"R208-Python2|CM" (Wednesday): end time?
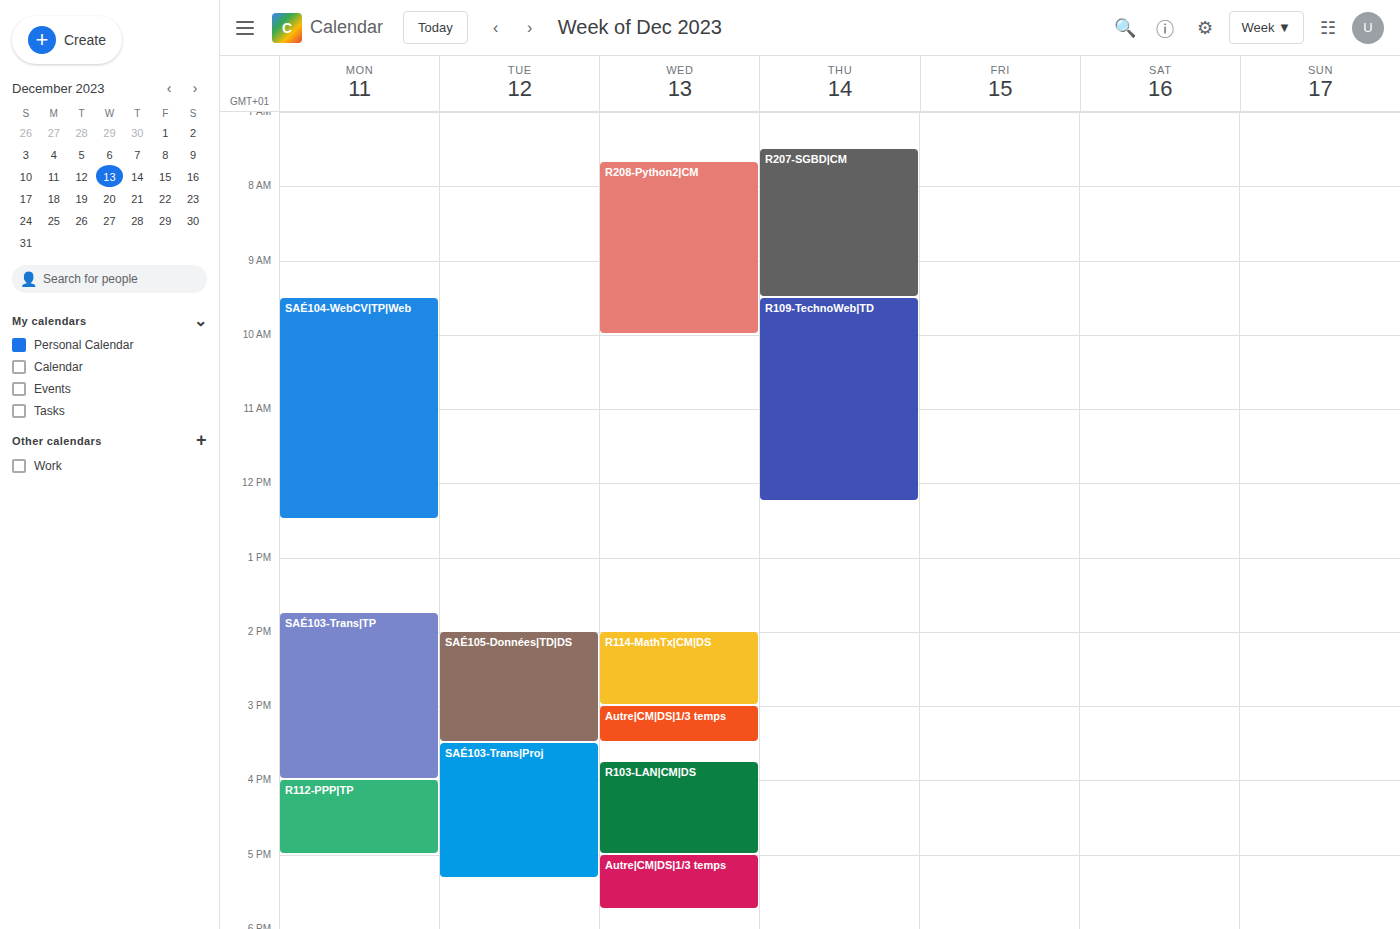
10:00 AM